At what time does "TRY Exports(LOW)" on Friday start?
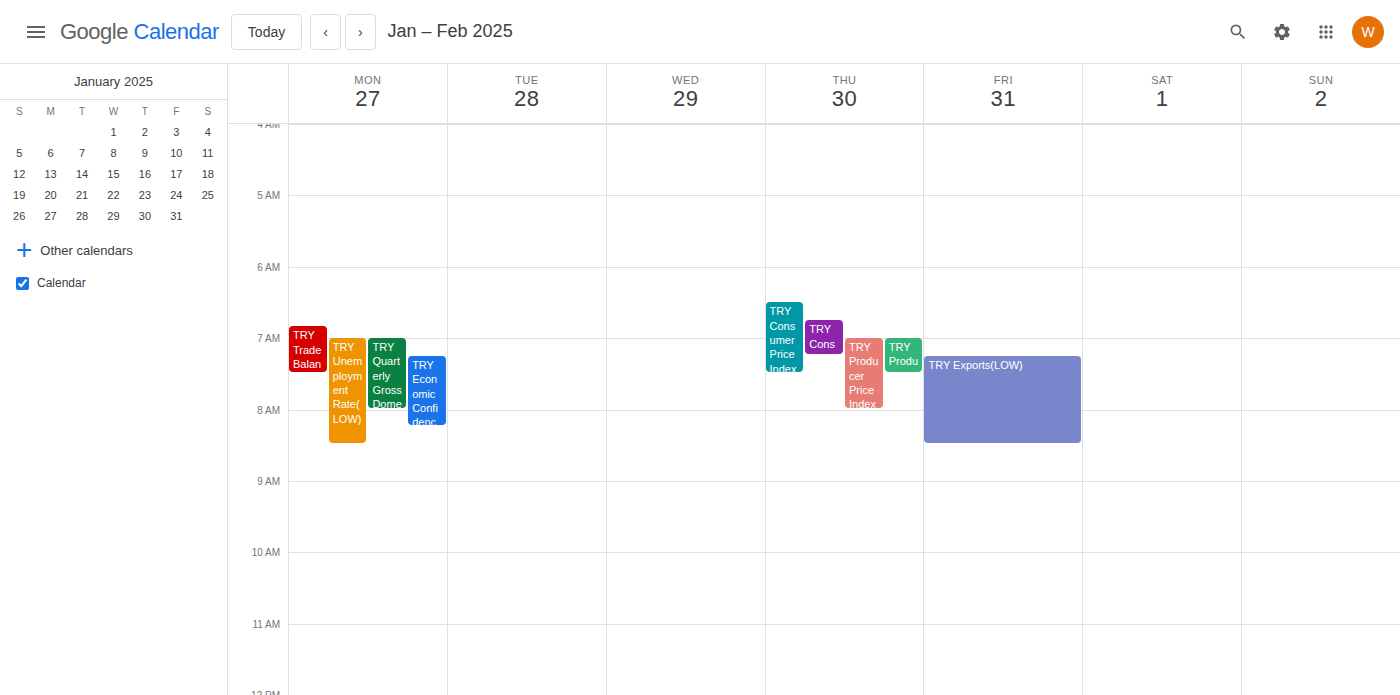
07:15